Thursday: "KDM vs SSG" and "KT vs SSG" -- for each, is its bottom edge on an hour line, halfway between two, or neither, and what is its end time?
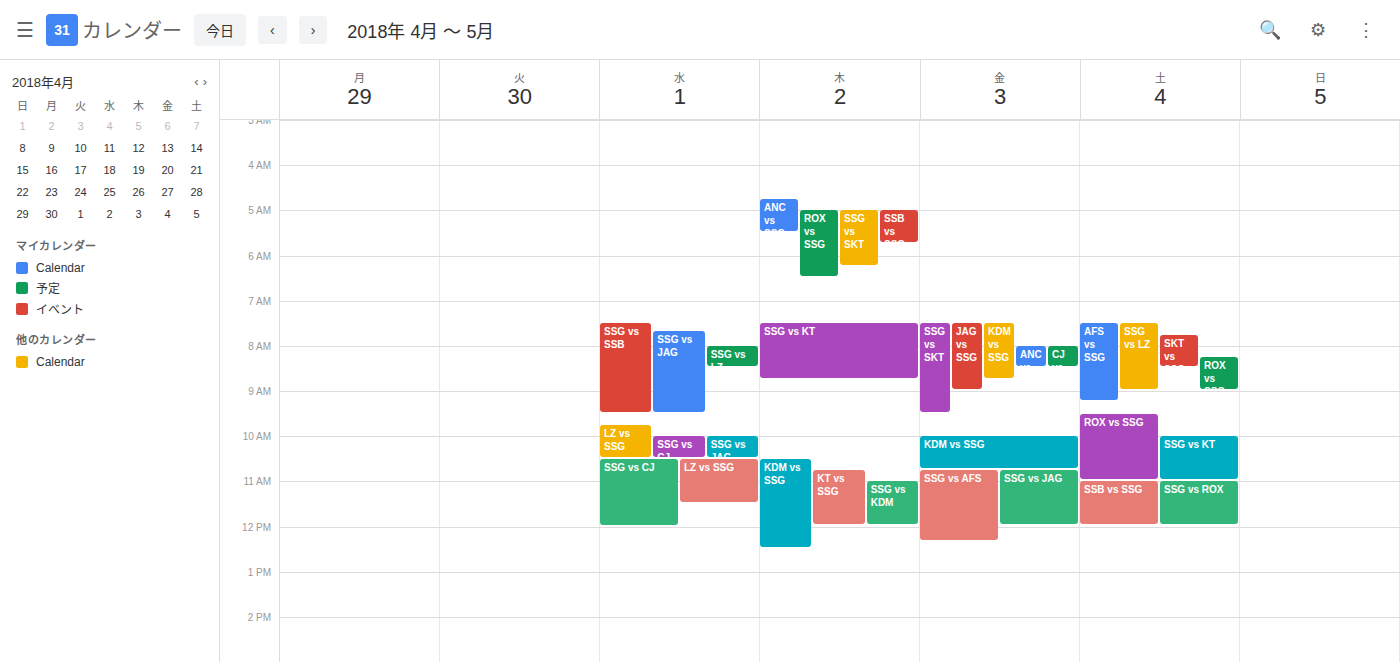
"KDM vs SSG": 12:30 PM, halfway between the 12 PM and 1 PM lines. "KT vs SSG": 12:00 PM, exactly on the 12 PM line.